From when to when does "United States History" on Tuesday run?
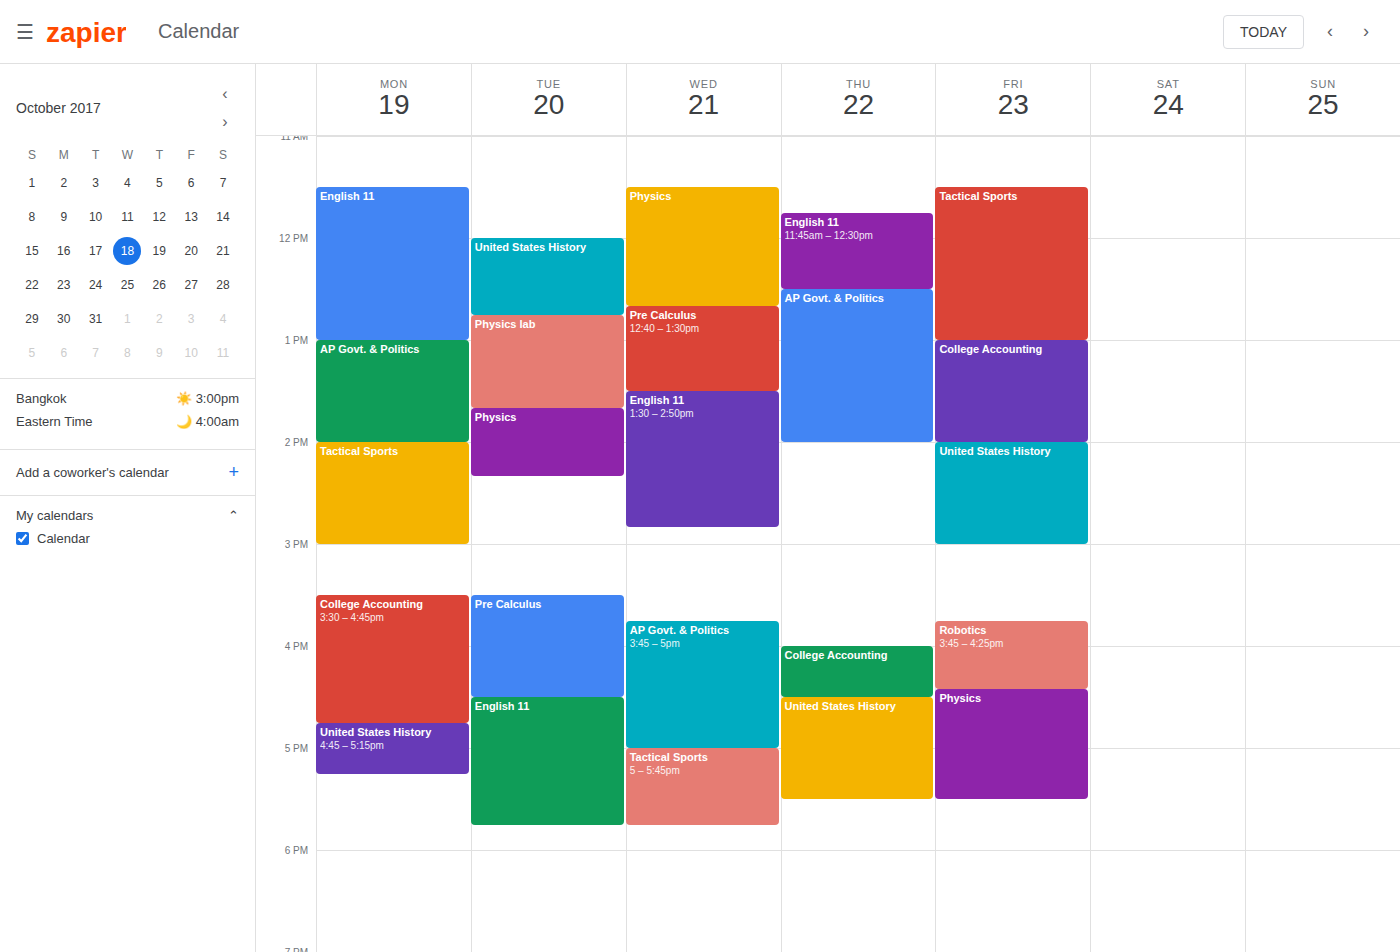
12:00 PM to 12:45 PM